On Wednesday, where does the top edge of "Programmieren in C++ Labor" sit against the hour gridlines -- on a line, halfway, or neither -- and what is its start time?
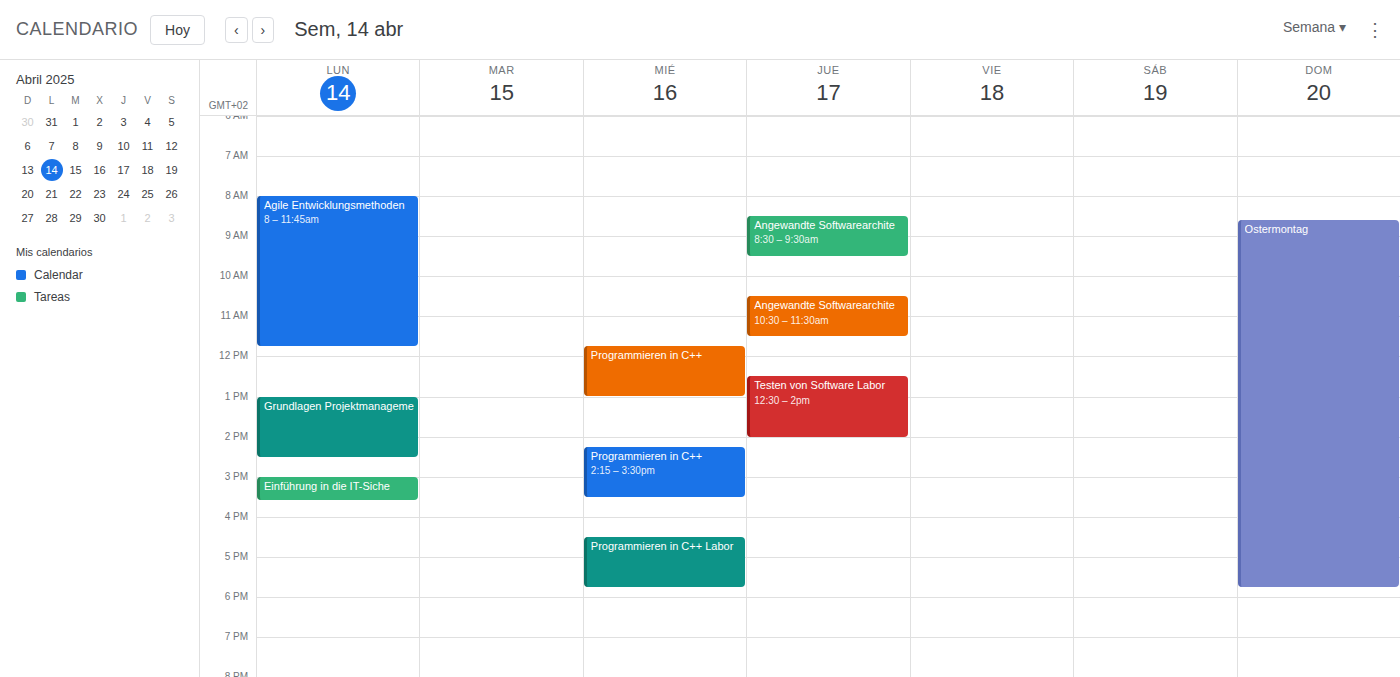
4:30 PM -- halfway between the 4 PM and 5 PM lines.